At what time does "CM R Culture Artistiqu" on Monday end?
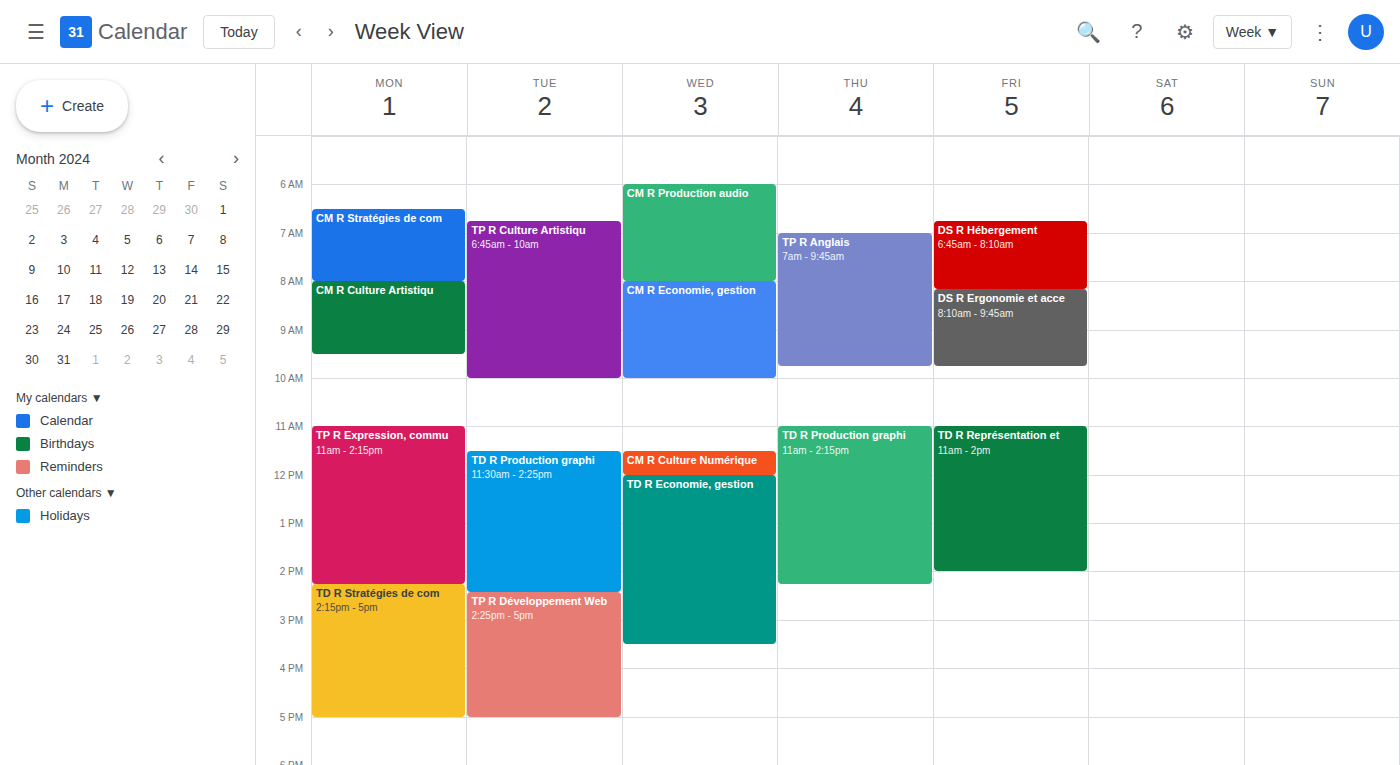
9:30 AM